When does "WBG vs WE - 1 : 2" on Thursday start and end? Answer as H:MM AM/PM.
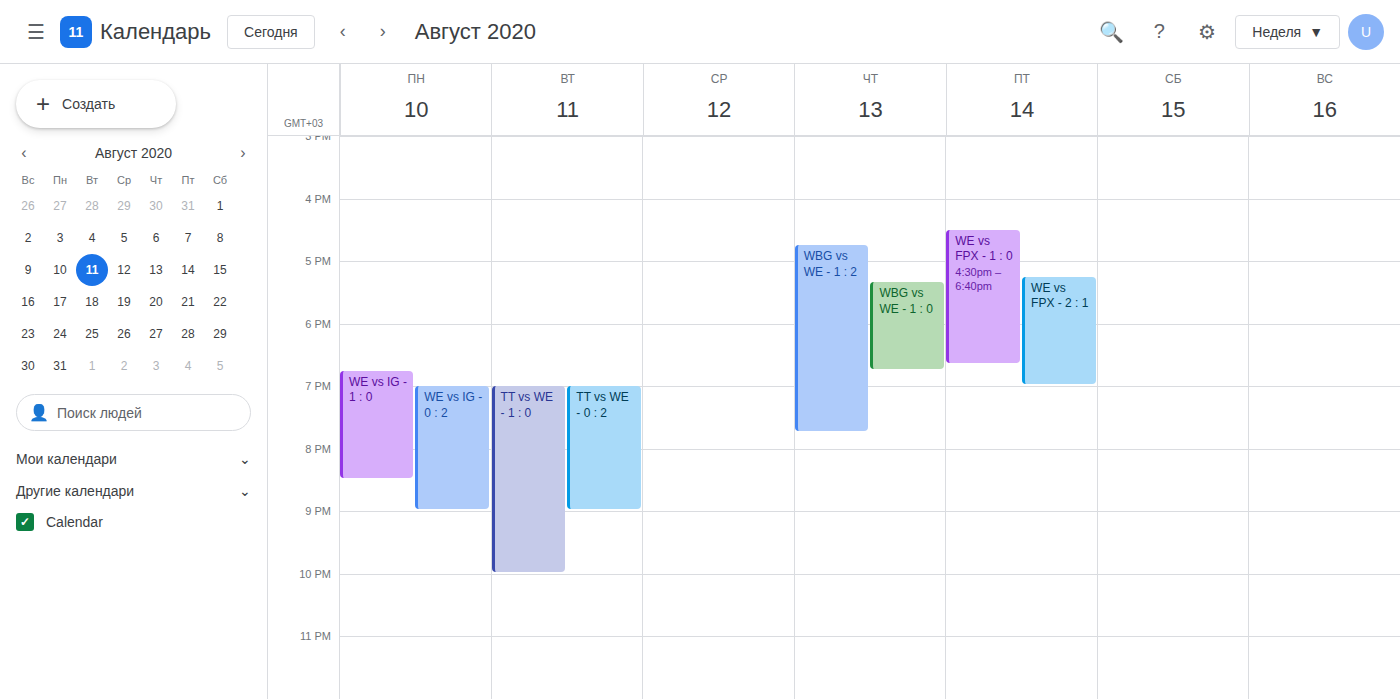
4:45 PM to 7:45 PM